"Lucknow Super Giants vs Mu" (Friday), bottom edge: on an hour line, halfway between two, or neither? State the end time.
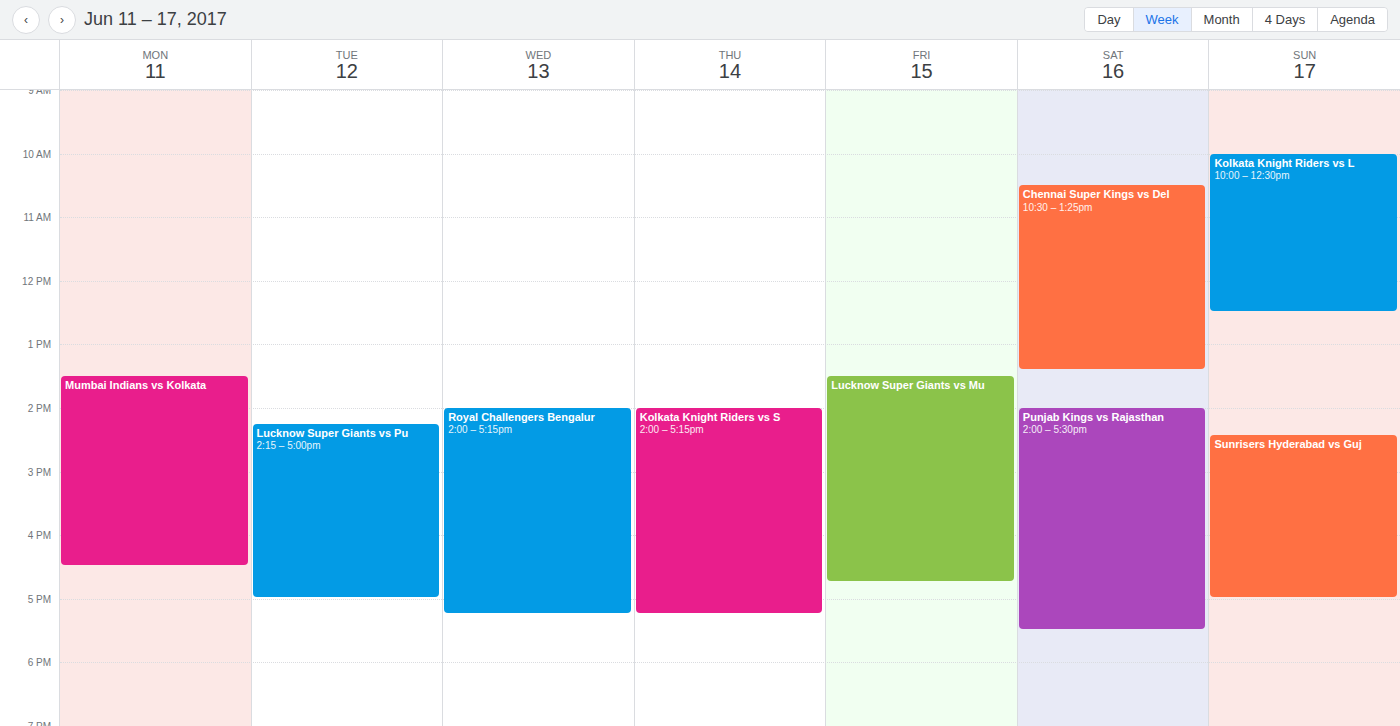
4:45 PM -- neither: three quarters of the way from the 4 PM line to the 5 PM line.